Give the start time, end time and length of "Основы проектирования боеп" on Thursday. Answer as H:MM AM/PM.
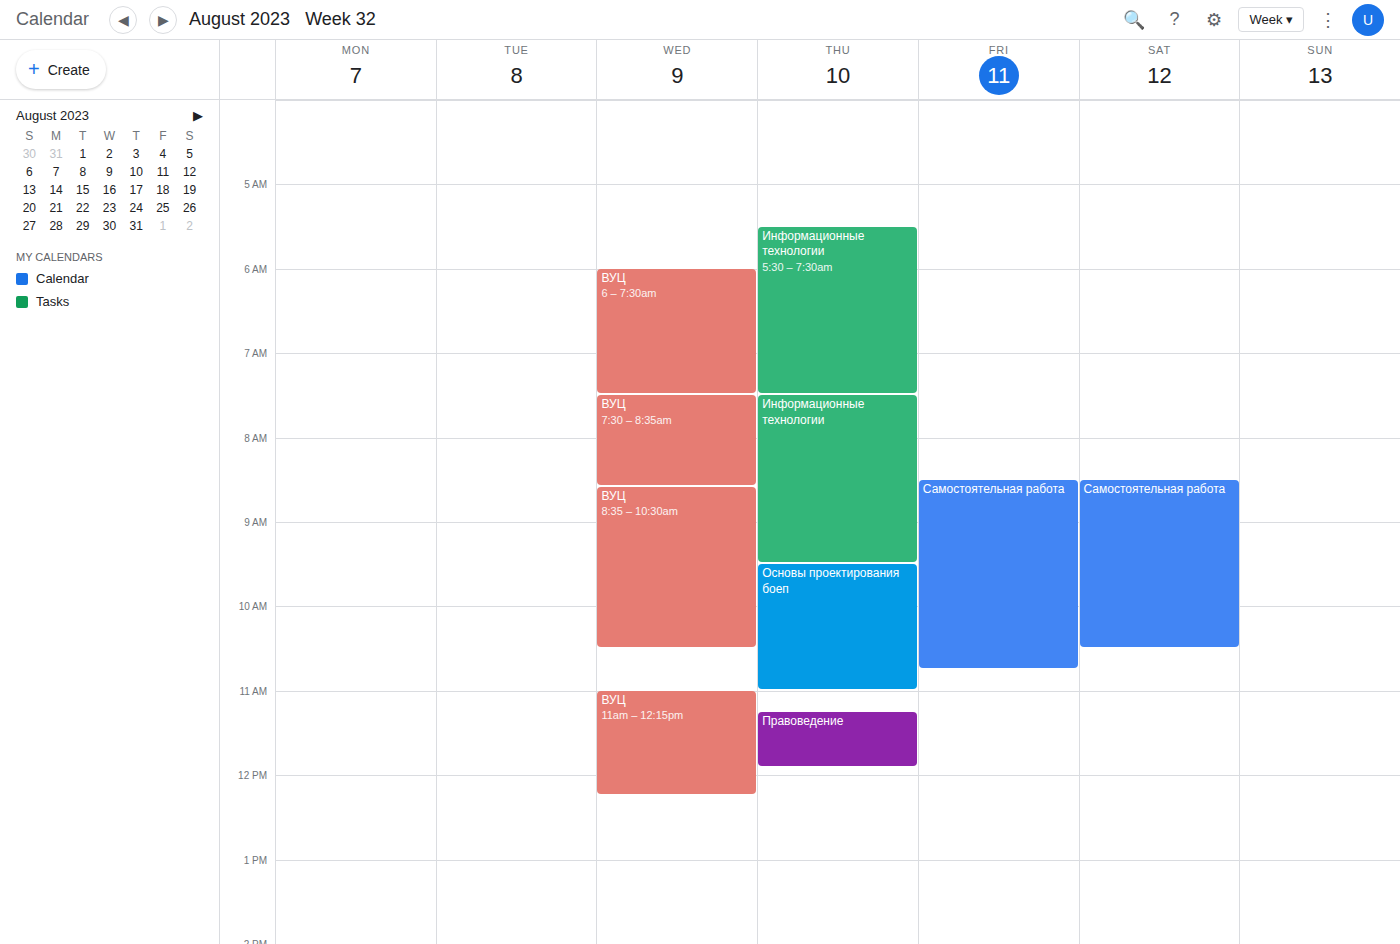
9:30 AM to 11:00 AM, 1 hour 30 minutes